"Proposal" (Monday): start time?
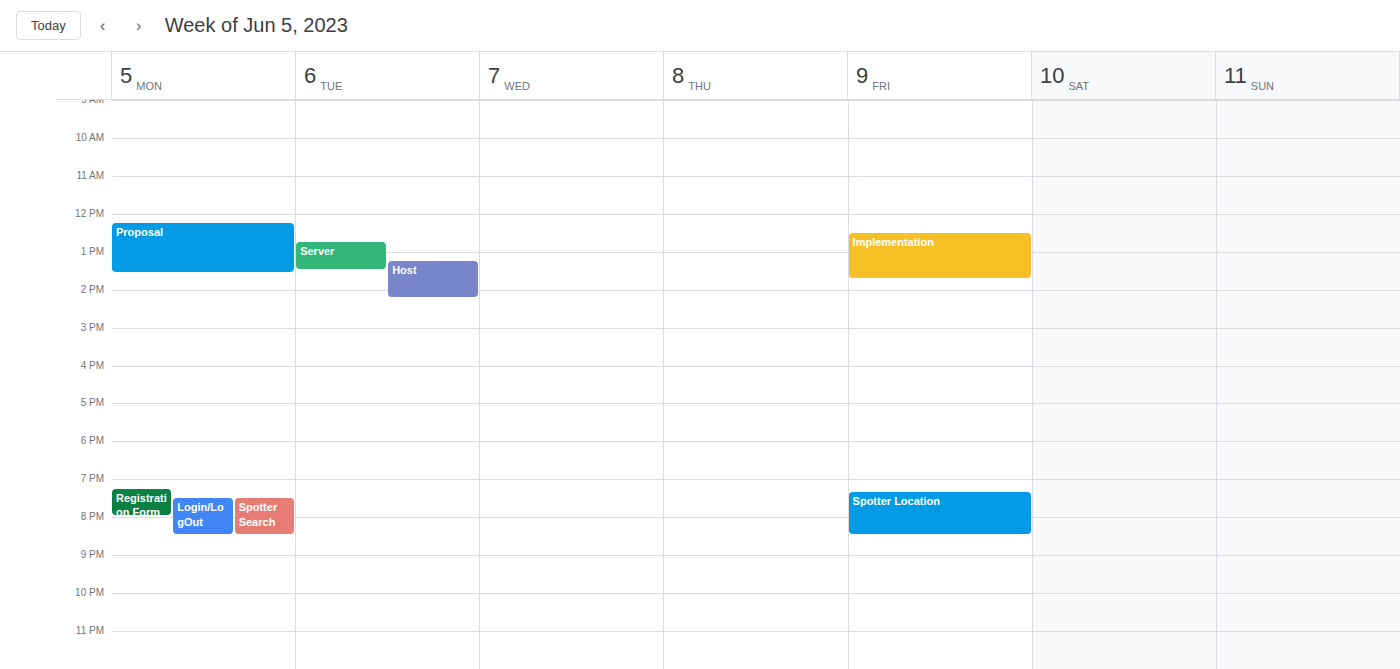
12:15